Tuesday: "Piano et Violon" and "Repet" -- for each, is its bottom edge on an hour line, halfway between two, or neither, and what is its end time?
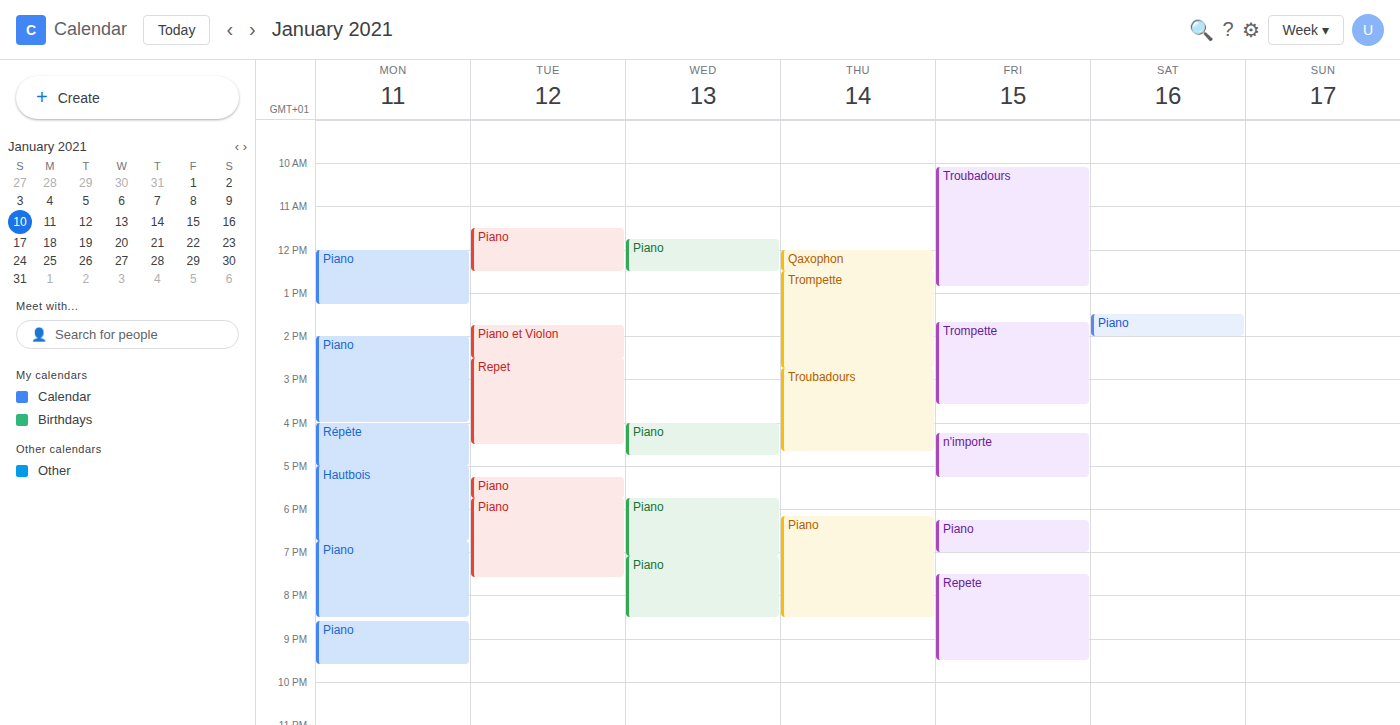
"Piano et Violon": 2:30 PM, halfway between the 2 PM and 3 PM lines. "Repet": 4:30 PM, halfway between the 4 PM and 5 PM lines.